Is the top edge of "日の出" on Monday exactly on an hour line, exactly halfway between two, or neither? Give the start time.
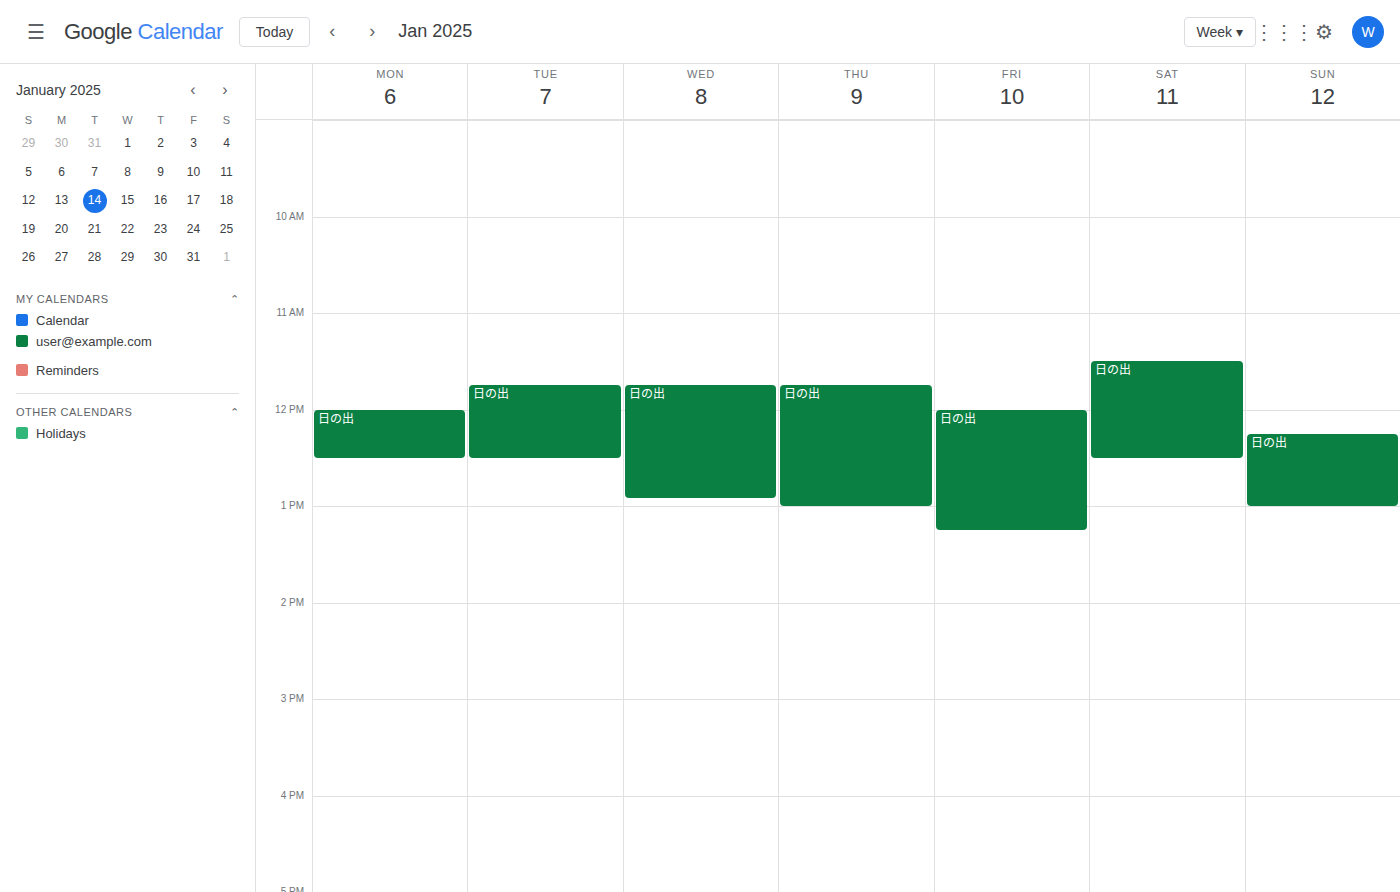
12:00 PM -- exactly on the 12 PM line.